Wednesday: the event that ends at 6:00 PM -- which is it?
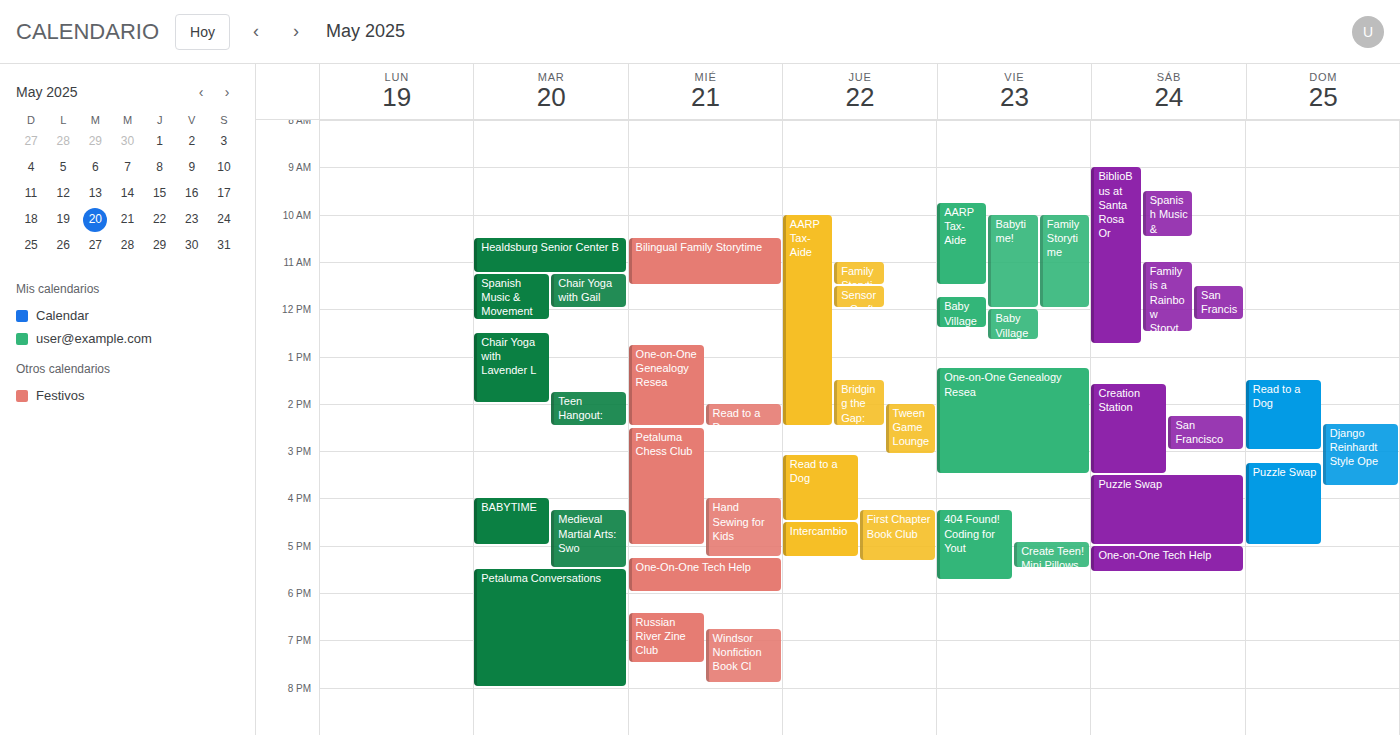
"One-On-One Tech Help"